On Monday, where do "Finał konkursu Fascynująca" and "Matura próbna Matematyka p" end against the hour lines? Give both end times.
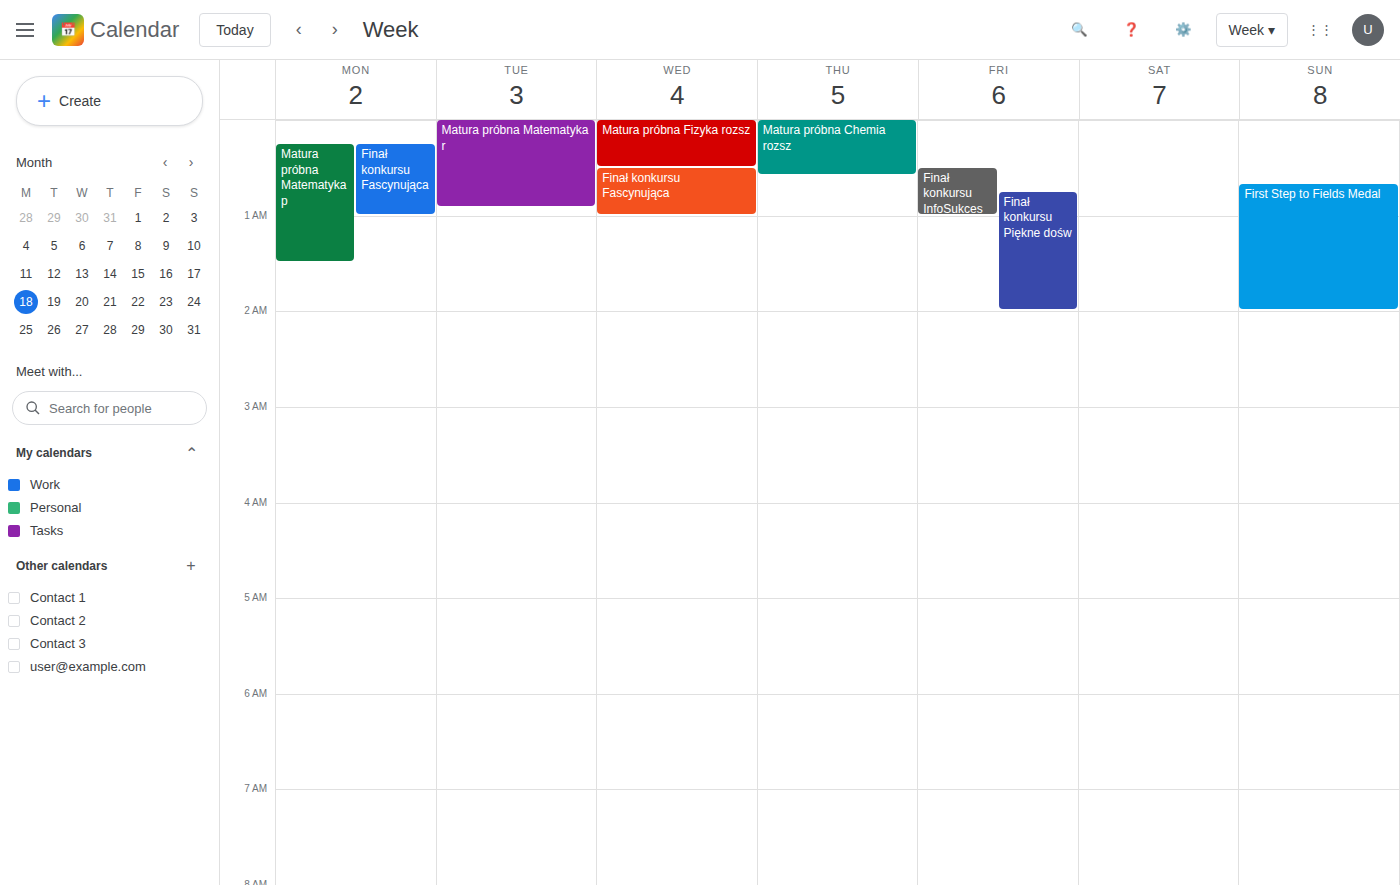
"Finał konkursu Fascynująca": 1:00 AM, exactly on the 1 AM line. "Matura próbna Matematyka p": 1:30 AM, halfway between the 1 AM and 2 AM lines.